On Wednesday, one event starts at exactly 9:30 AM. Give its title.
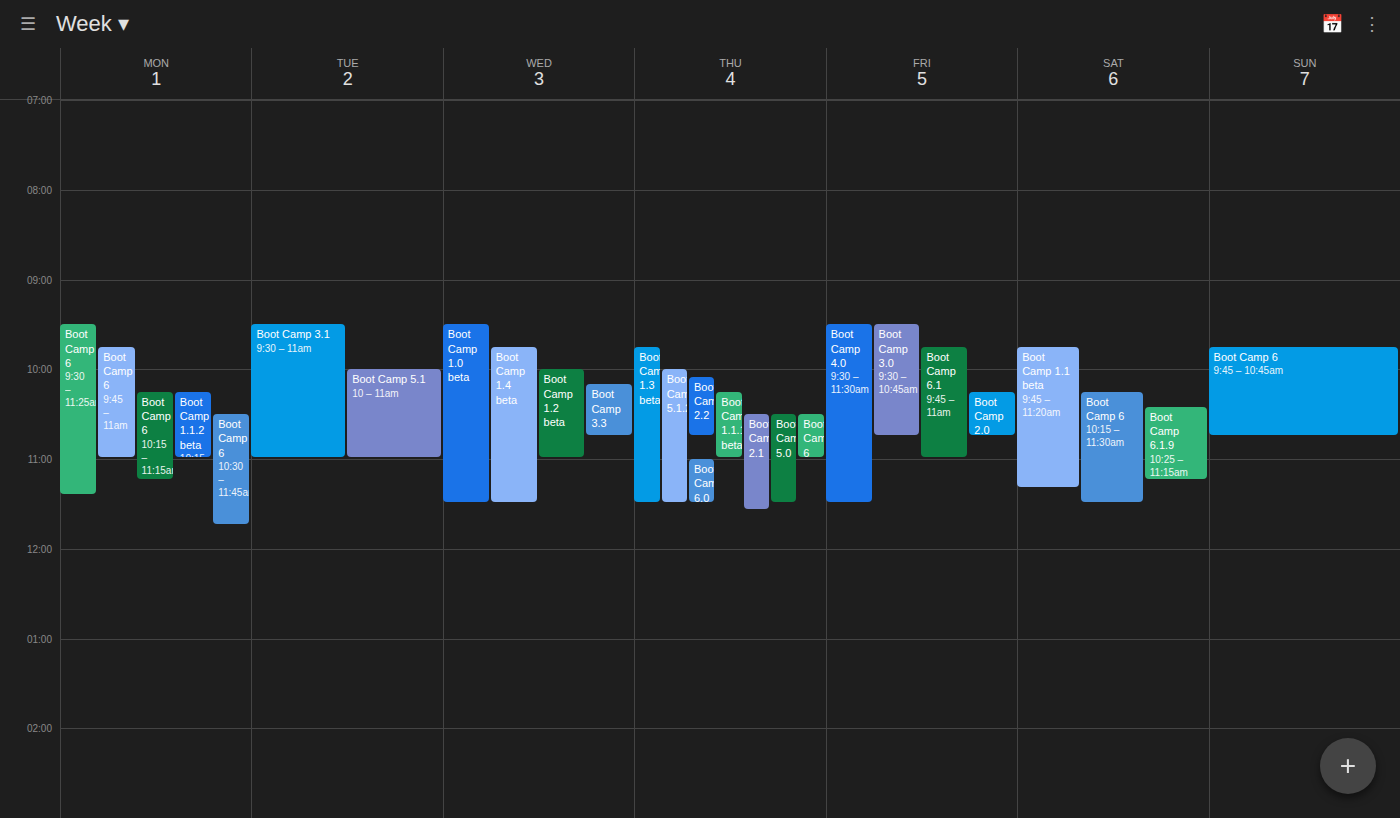
"Boot Camp 1.0 beta"